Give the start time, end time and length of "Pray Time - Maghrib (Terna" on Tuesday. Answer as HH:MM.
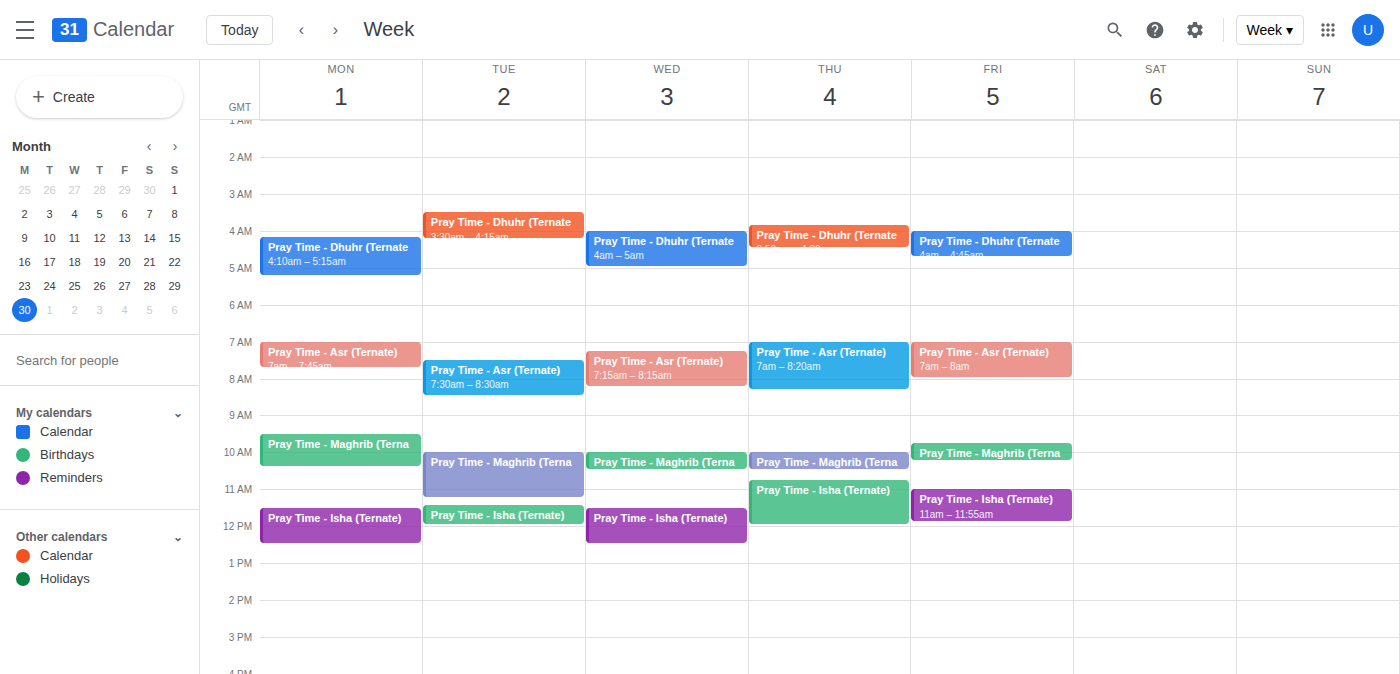
10:00 to 11:15, 1 hour 15 minutes